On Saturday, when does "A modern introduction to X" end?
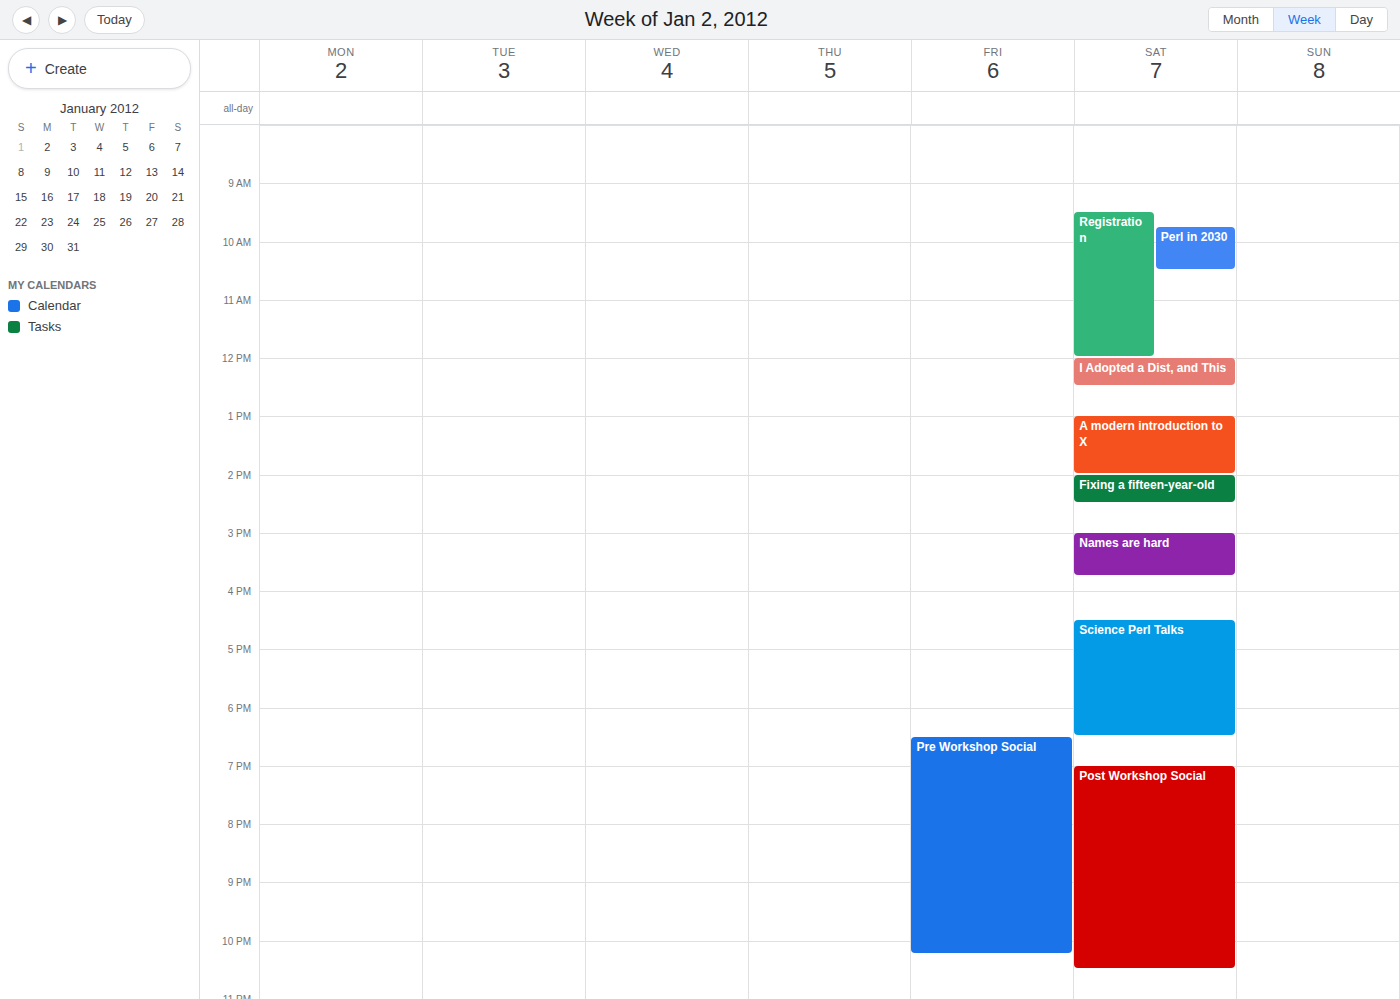
14:00